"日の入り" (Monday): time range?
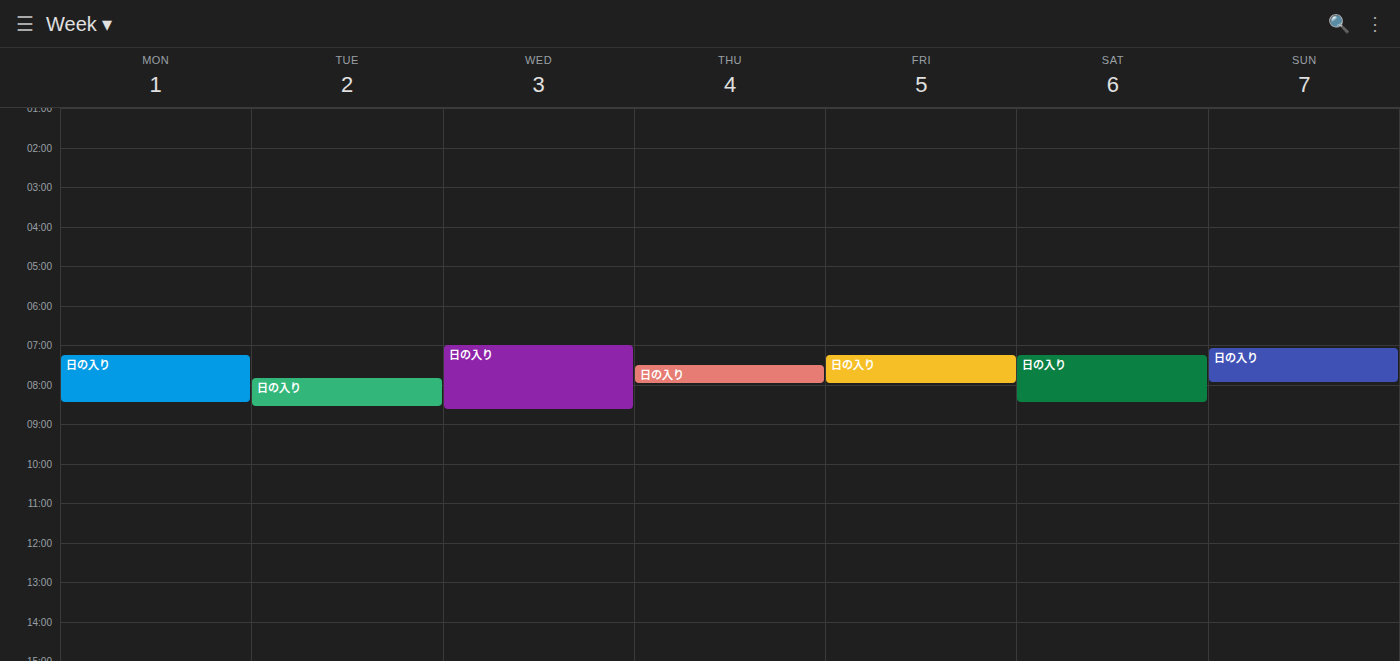
7:15 AM to 8:30 AM